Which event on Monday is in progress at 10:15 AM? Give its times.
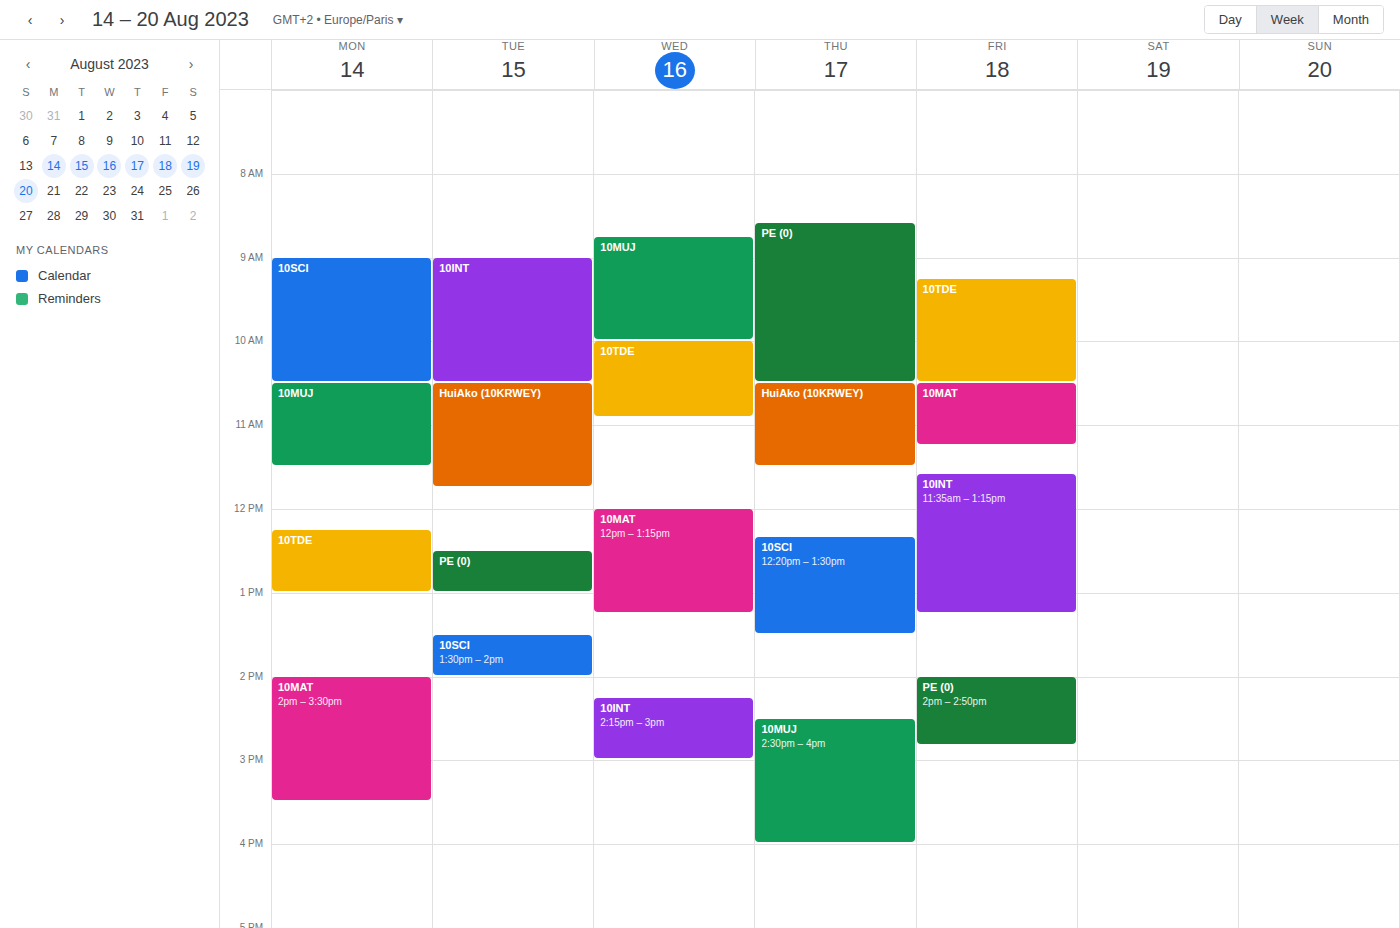
"10SCI", 9:00 AM to 10:30 AM